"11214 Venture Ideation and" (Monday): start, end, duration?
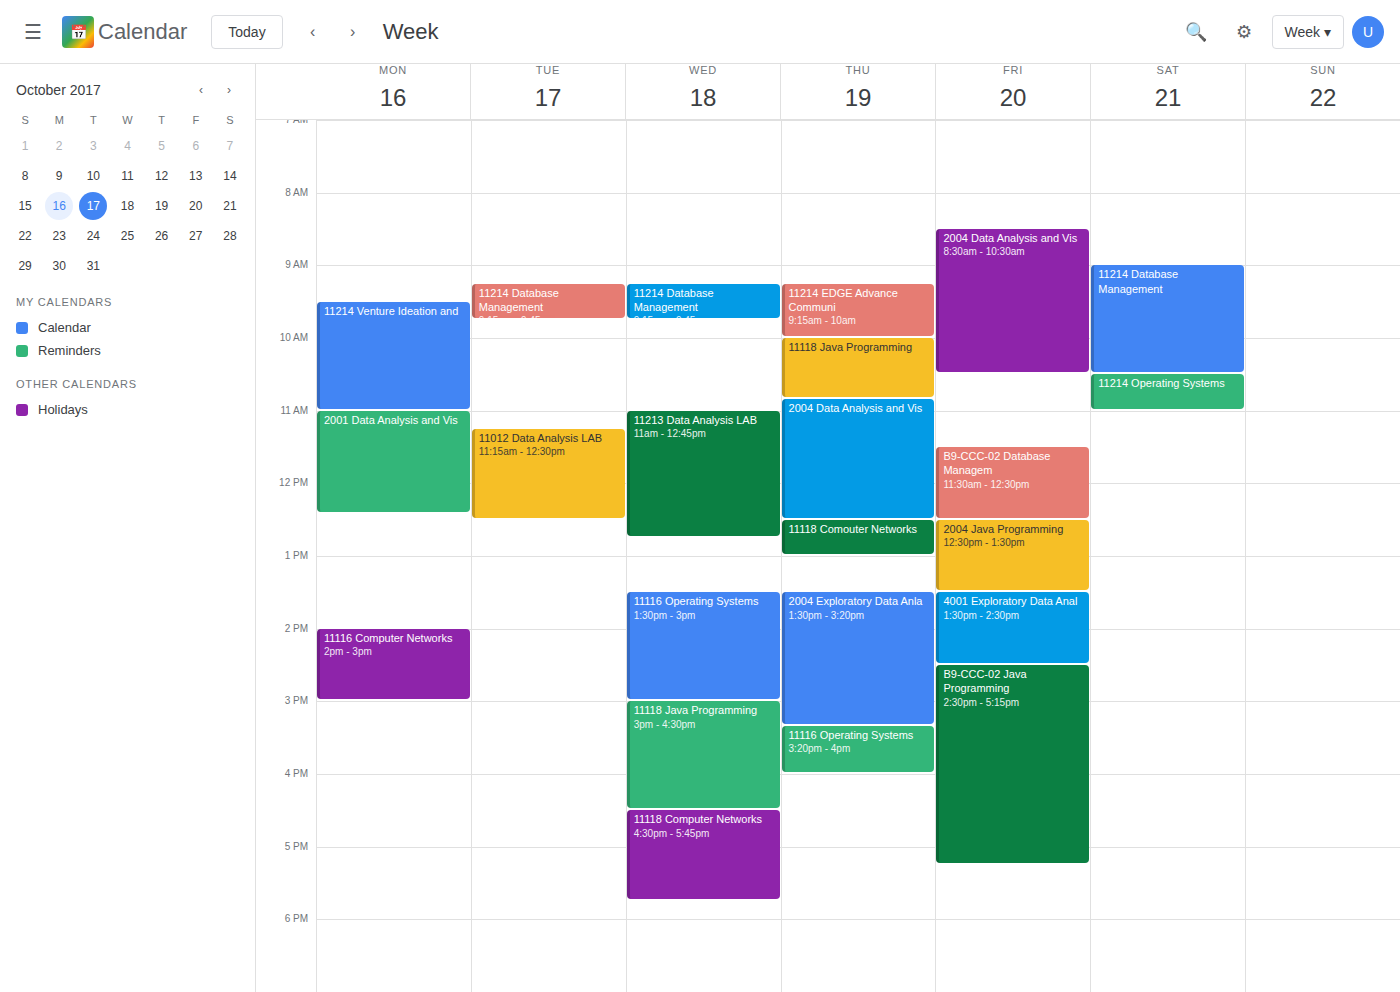
9:30 AM to 11:00 AM, 1 hour 30 minutes